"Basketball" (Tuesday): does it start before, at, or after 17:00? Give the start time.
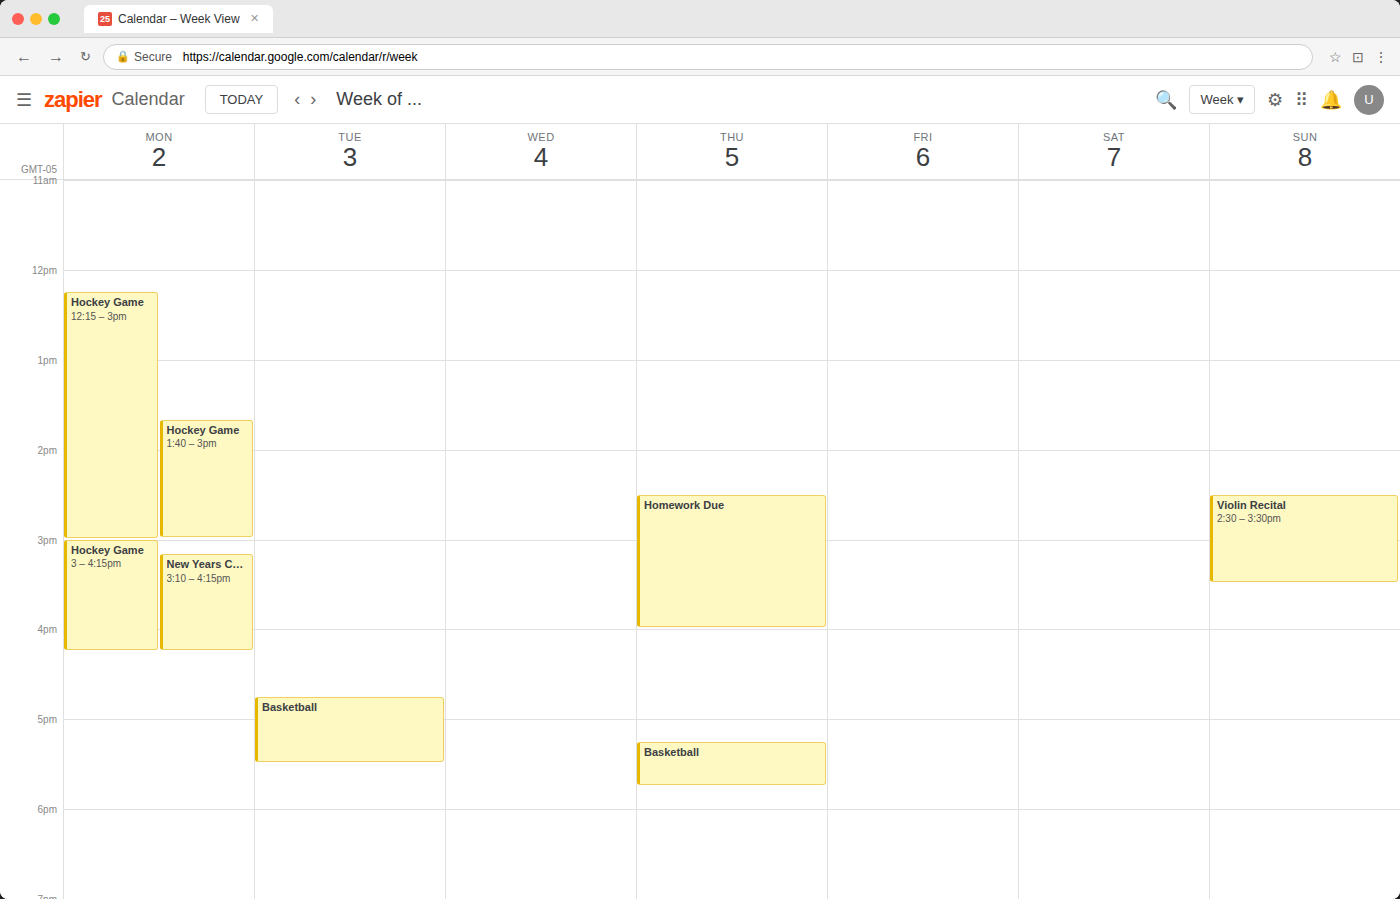
16:45 -- before 17:00, 15 minutes above the 17:00 line.